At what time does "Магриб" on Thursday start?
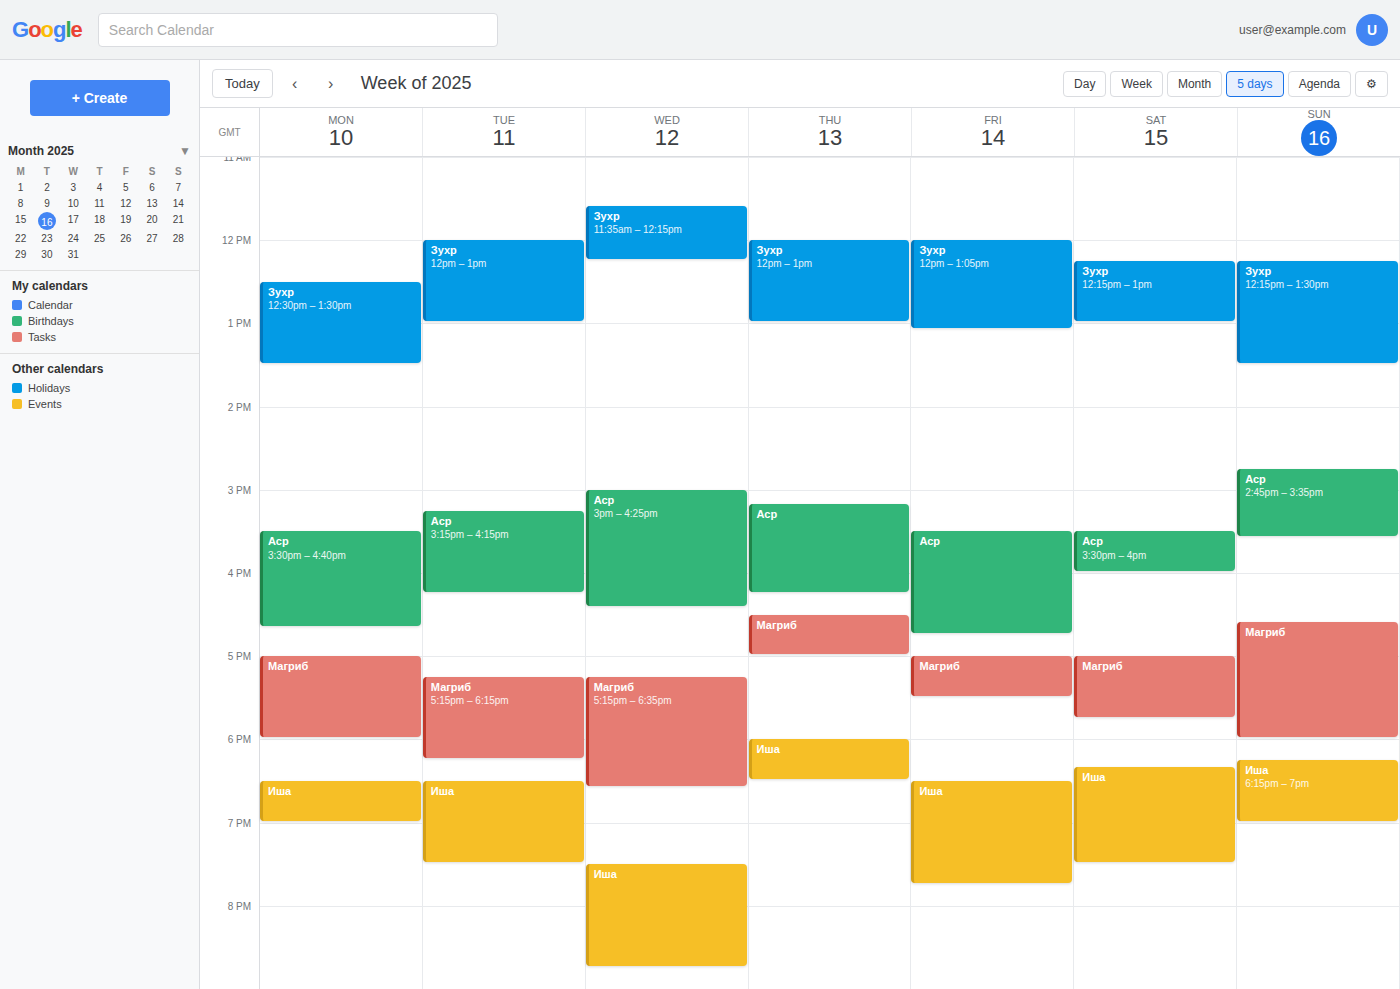
4:30 PM